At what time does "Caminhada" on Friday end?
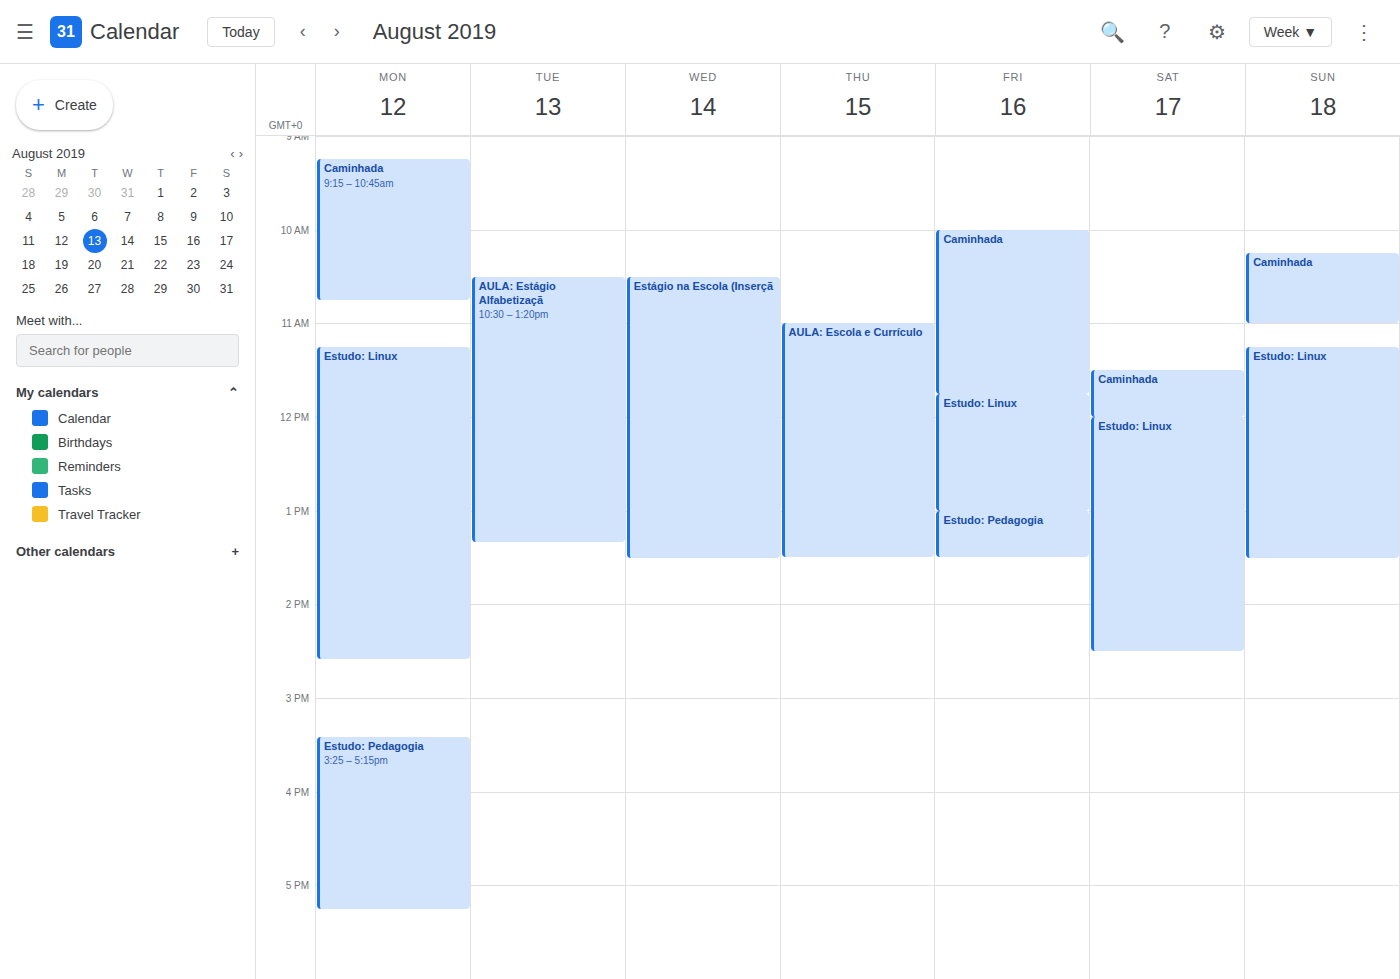
11:45 AM